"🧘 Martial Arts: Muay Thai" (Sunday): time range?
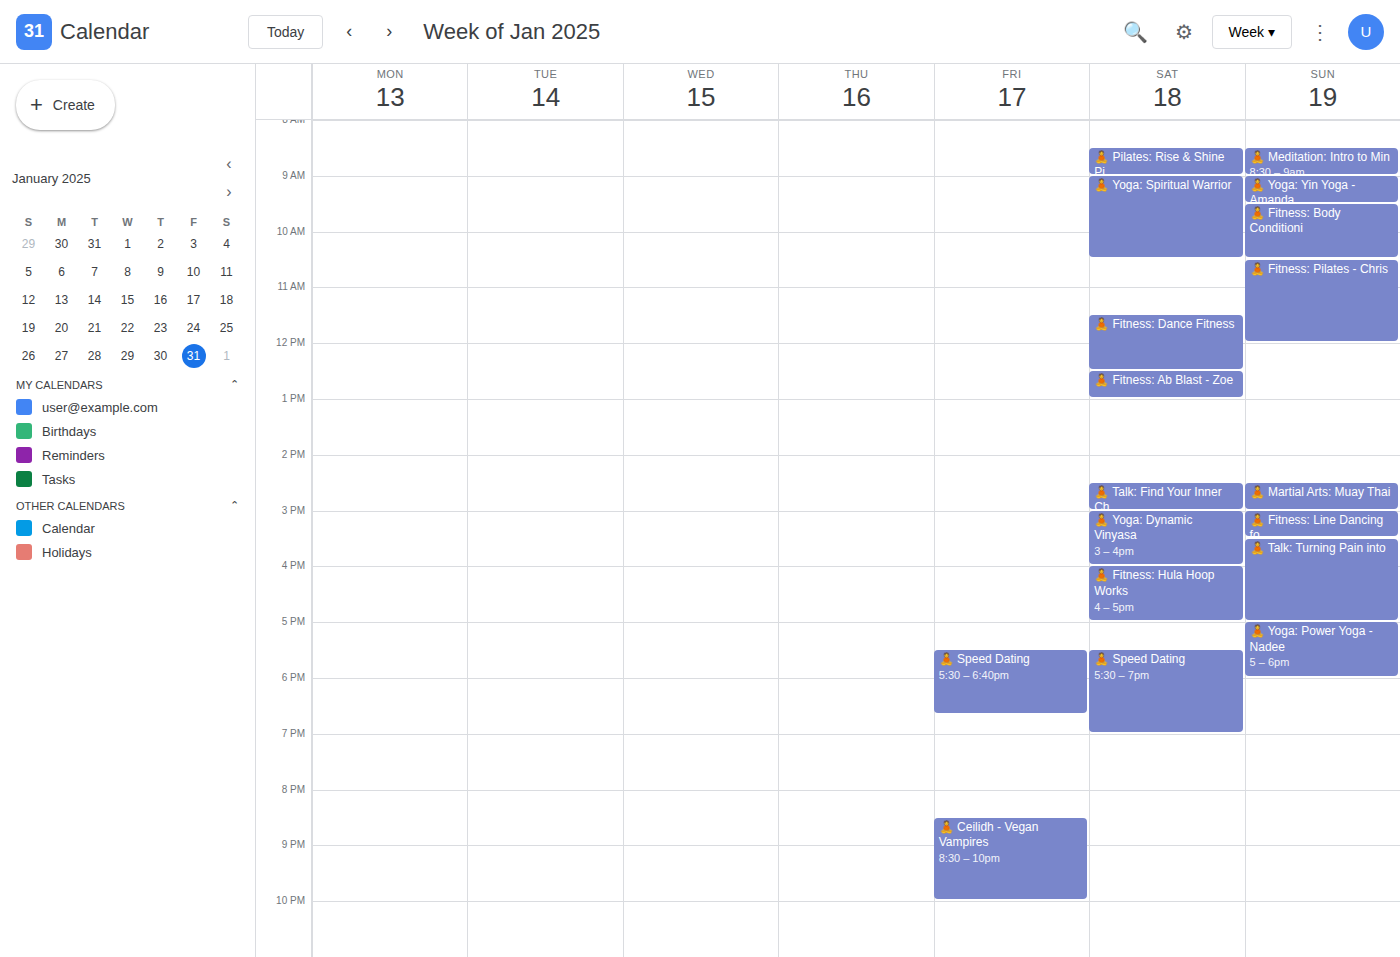
14:30 to 15:00